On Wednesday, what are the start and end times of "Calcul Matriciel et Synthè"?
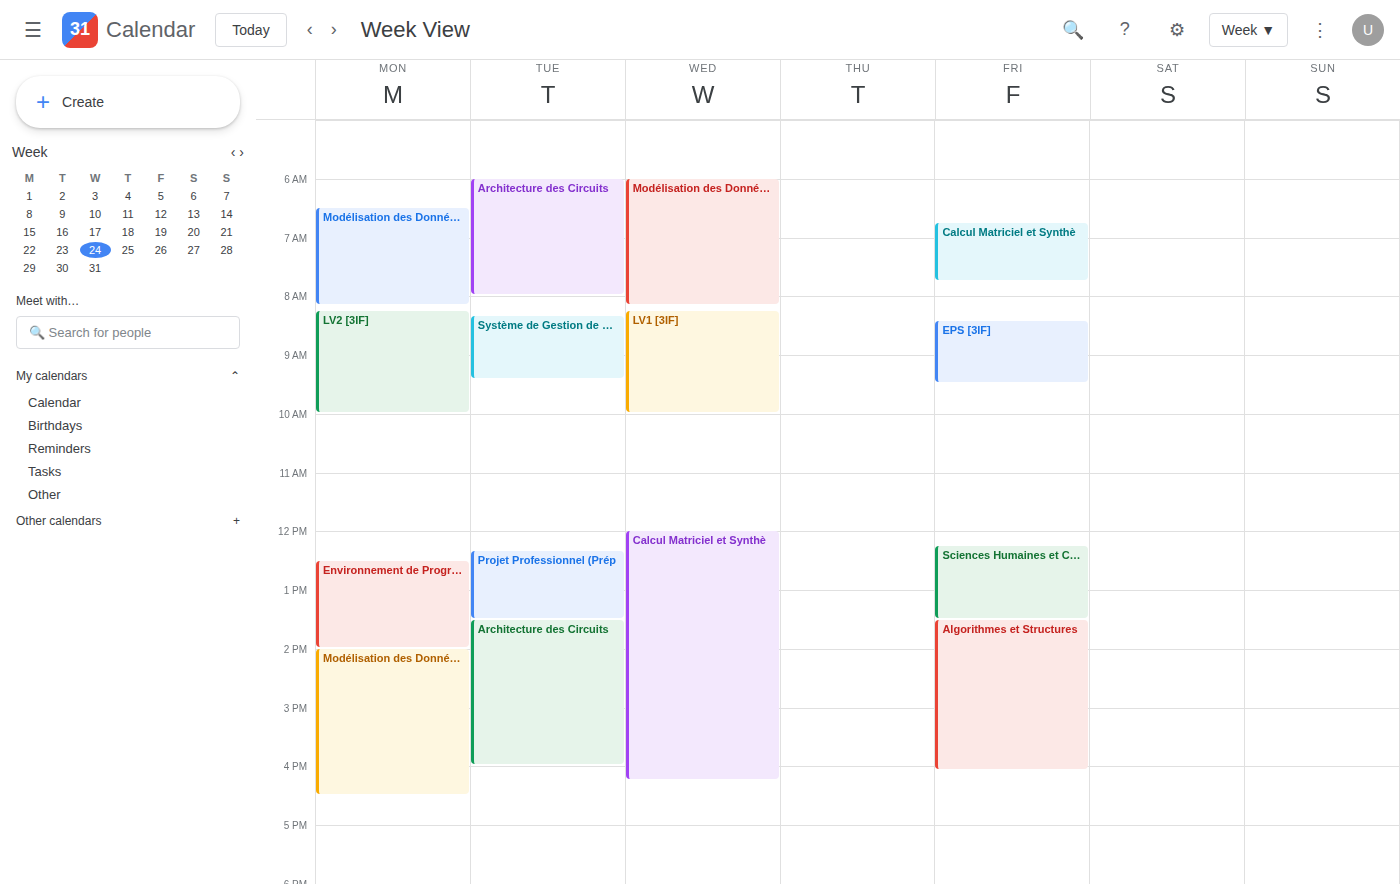
12:00 PM to 4:15 PM